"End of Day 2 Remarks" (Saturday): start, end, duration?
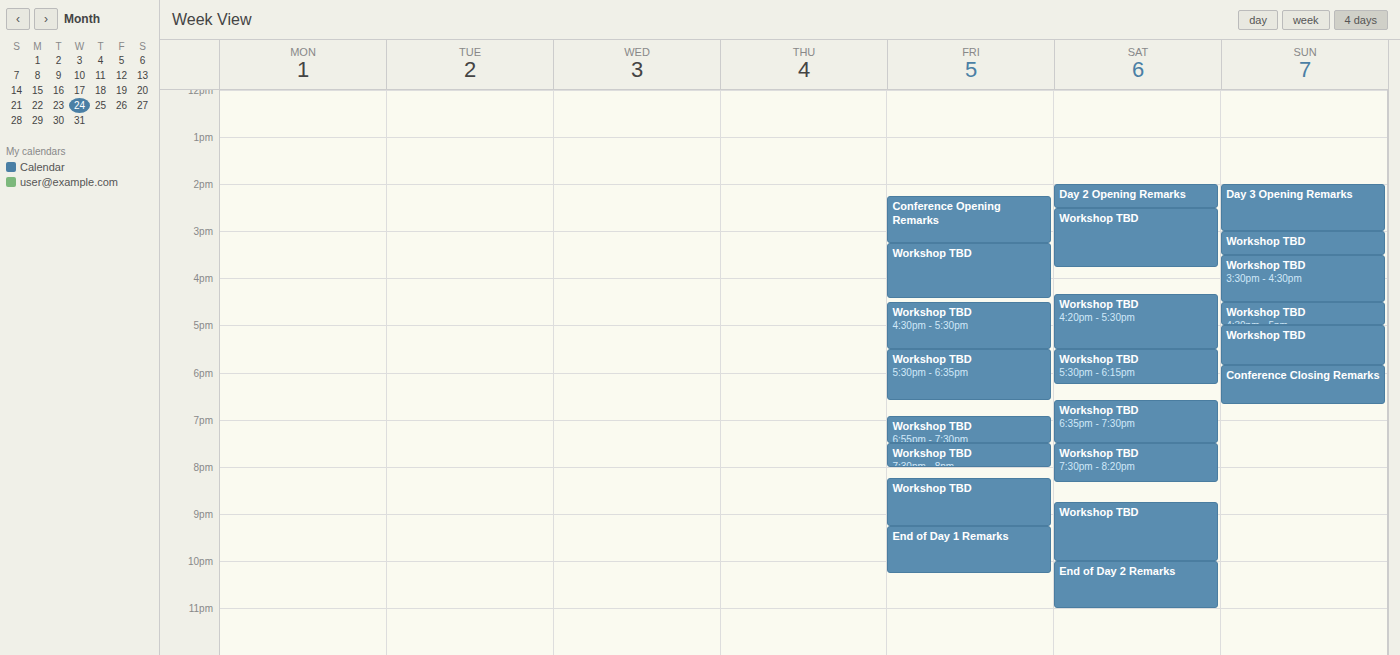
10:00 PM to 11:00 PM, 1 hour